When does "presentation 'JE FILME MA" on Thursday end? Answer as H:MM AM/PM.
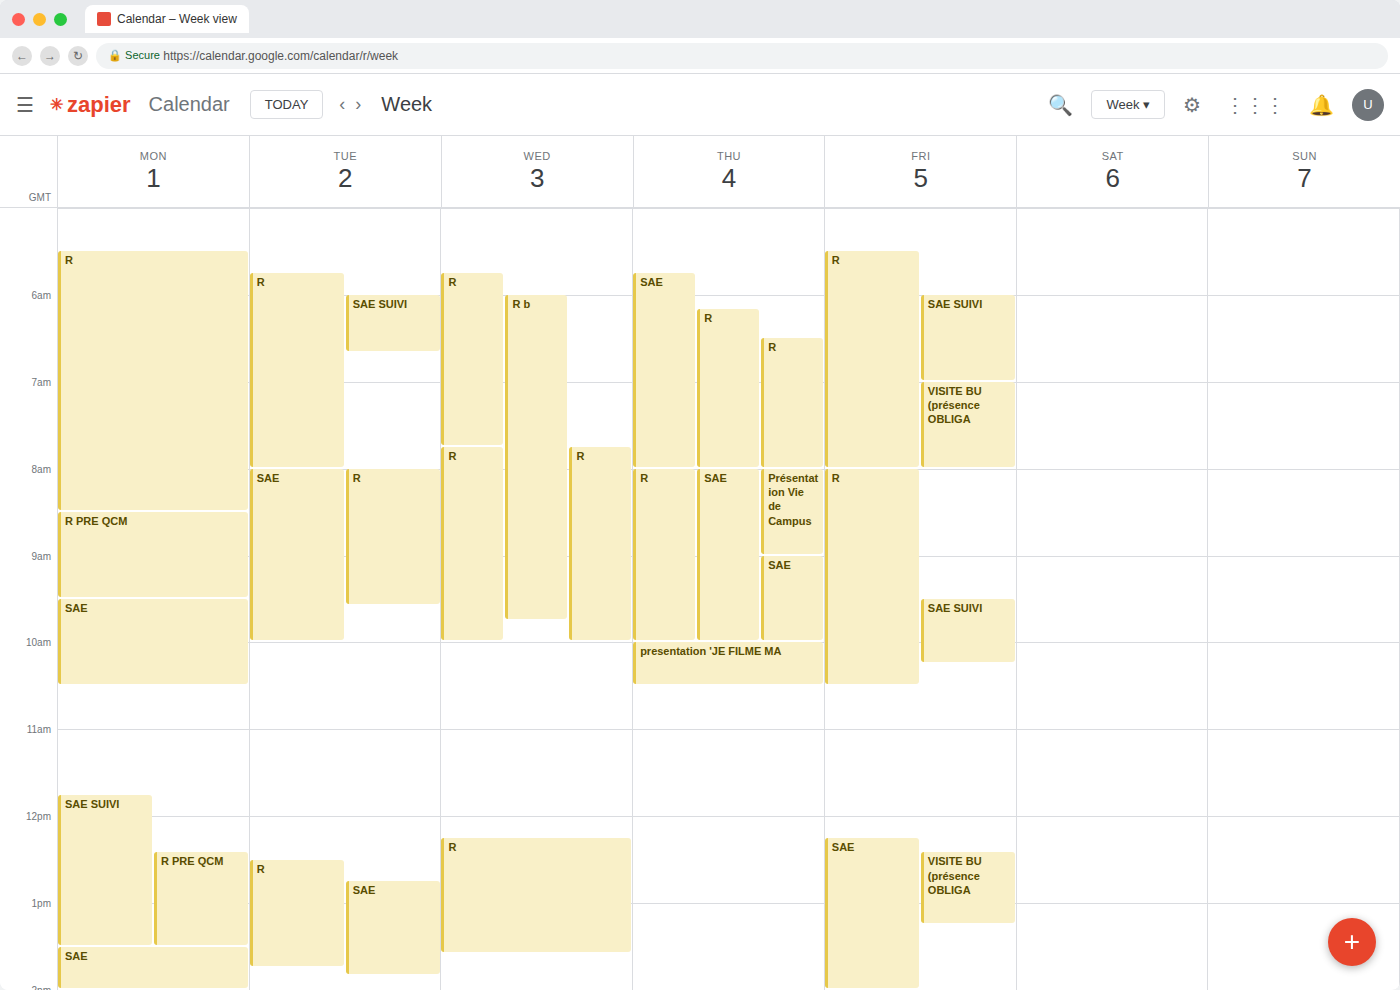
10:30 AM